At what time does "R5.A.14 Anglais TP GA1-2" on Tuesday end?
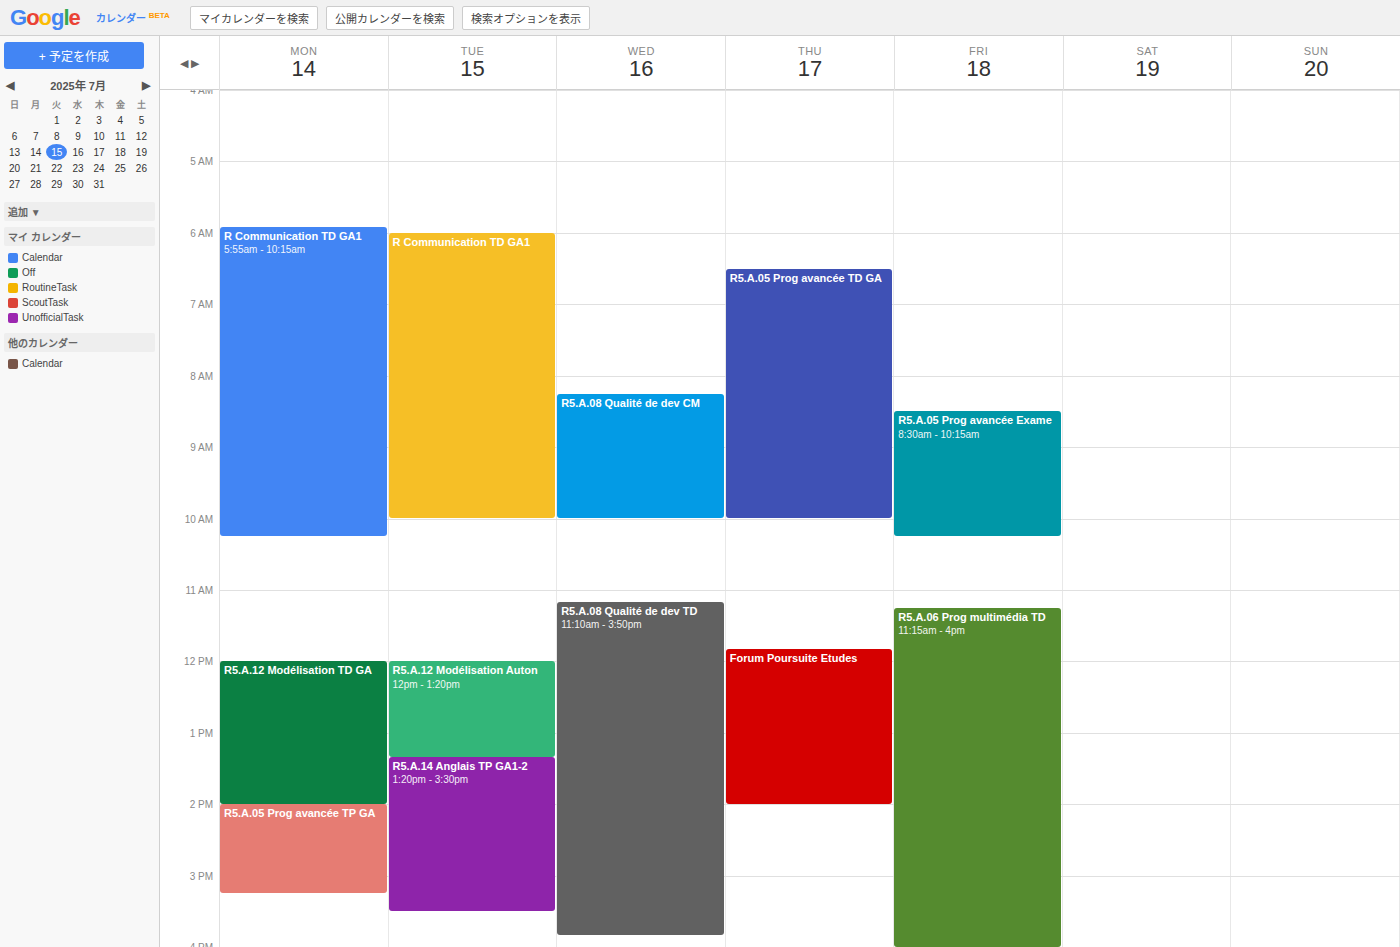
3:30 PM